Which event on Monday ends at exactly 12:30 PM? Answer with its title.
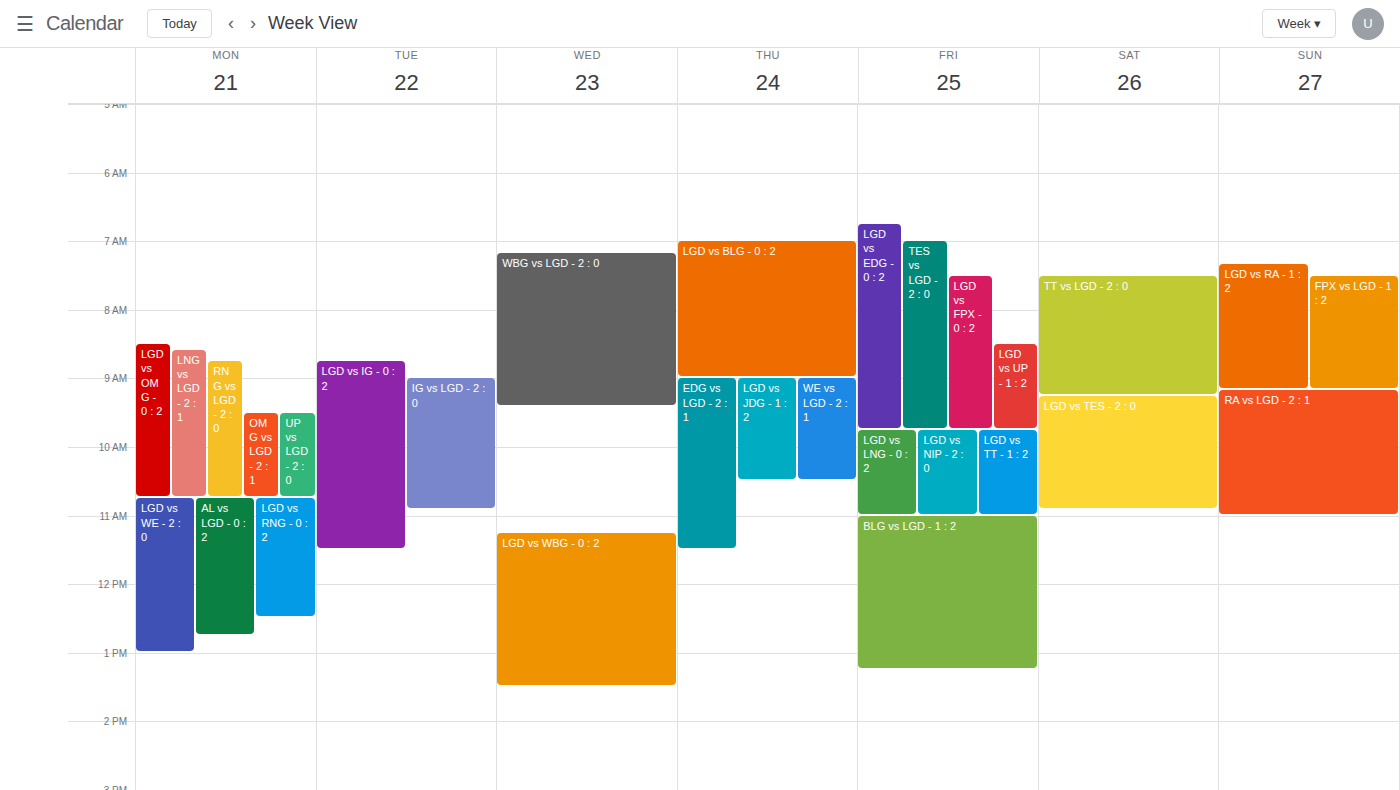
"LGD vs RNG - 0 : 2"